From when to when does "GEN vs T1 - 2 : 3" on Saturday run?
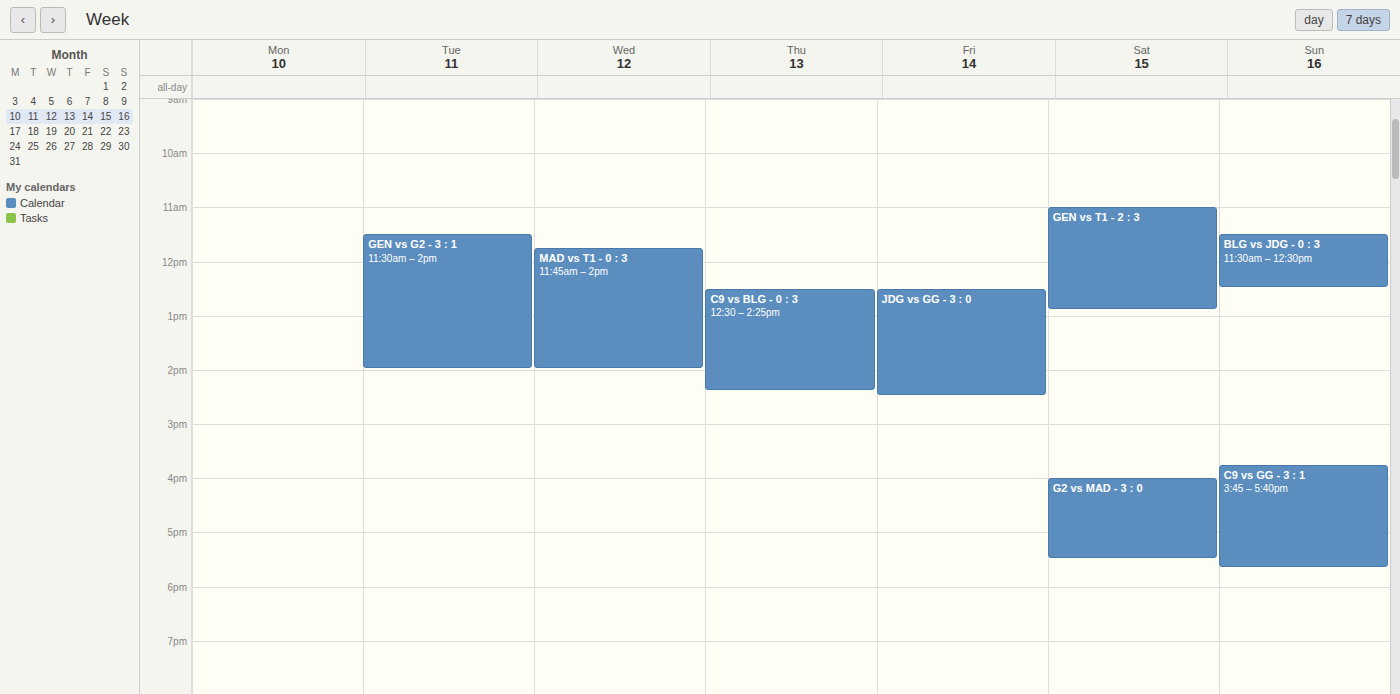
11:00 AM to 12:55 PM